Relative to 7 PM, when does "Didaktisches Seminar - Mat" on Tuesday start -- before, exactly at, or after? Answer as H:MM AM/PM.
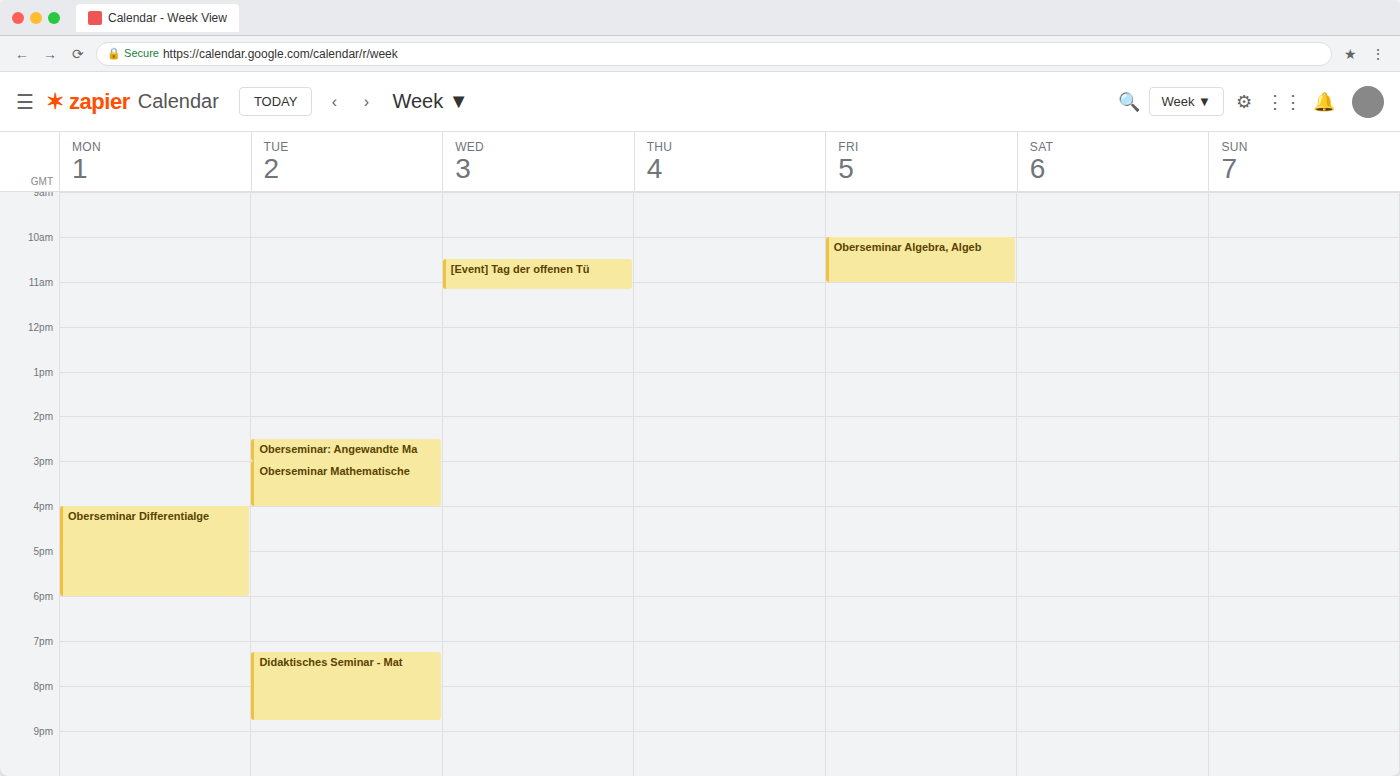
7:15 PM -- after 7 PM, 15 minutes below the 7 PM line.